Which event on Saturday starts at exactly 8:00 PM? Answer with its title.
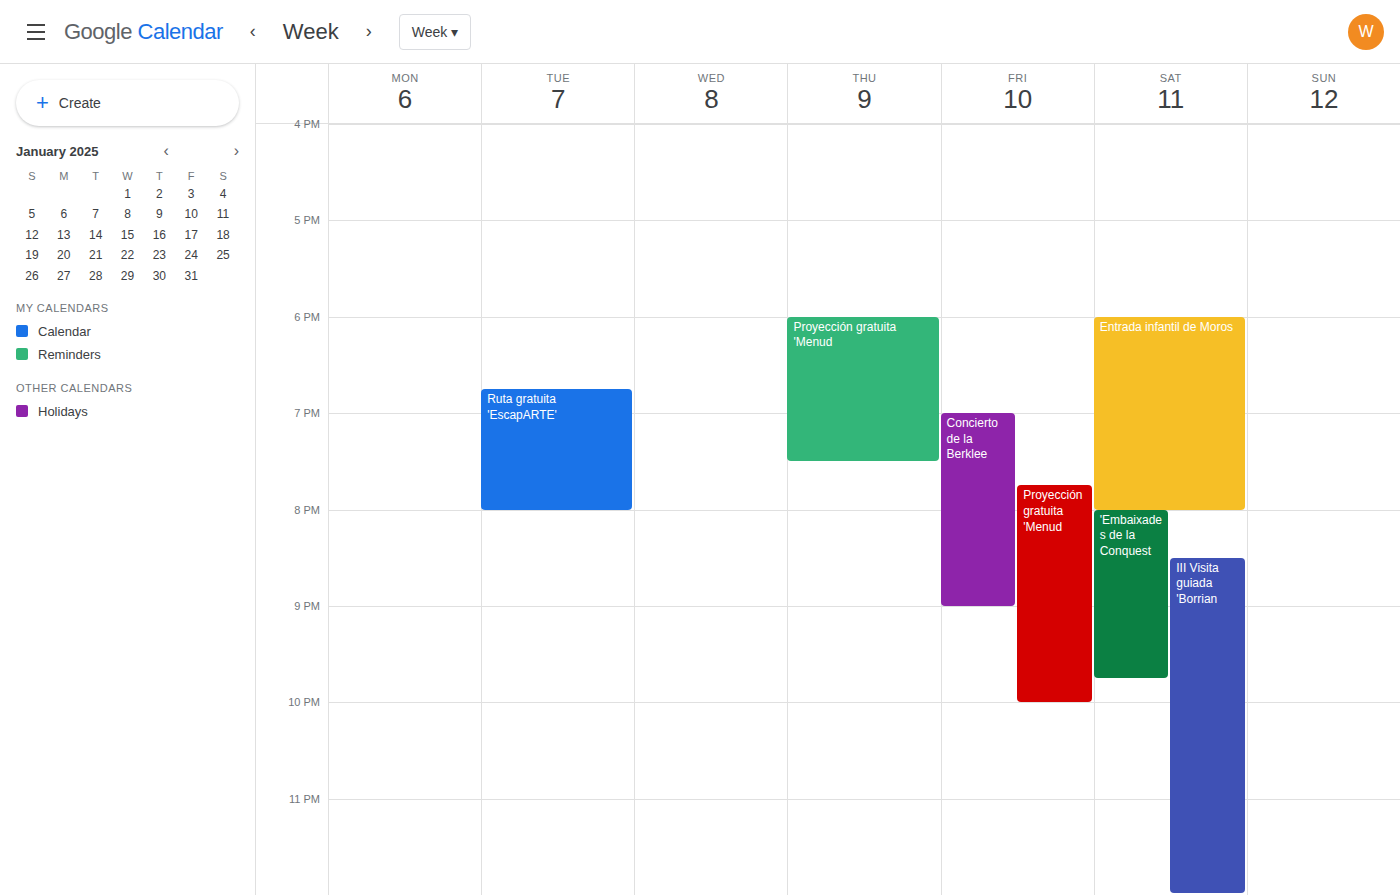
"'Embaixades de la Conquest"